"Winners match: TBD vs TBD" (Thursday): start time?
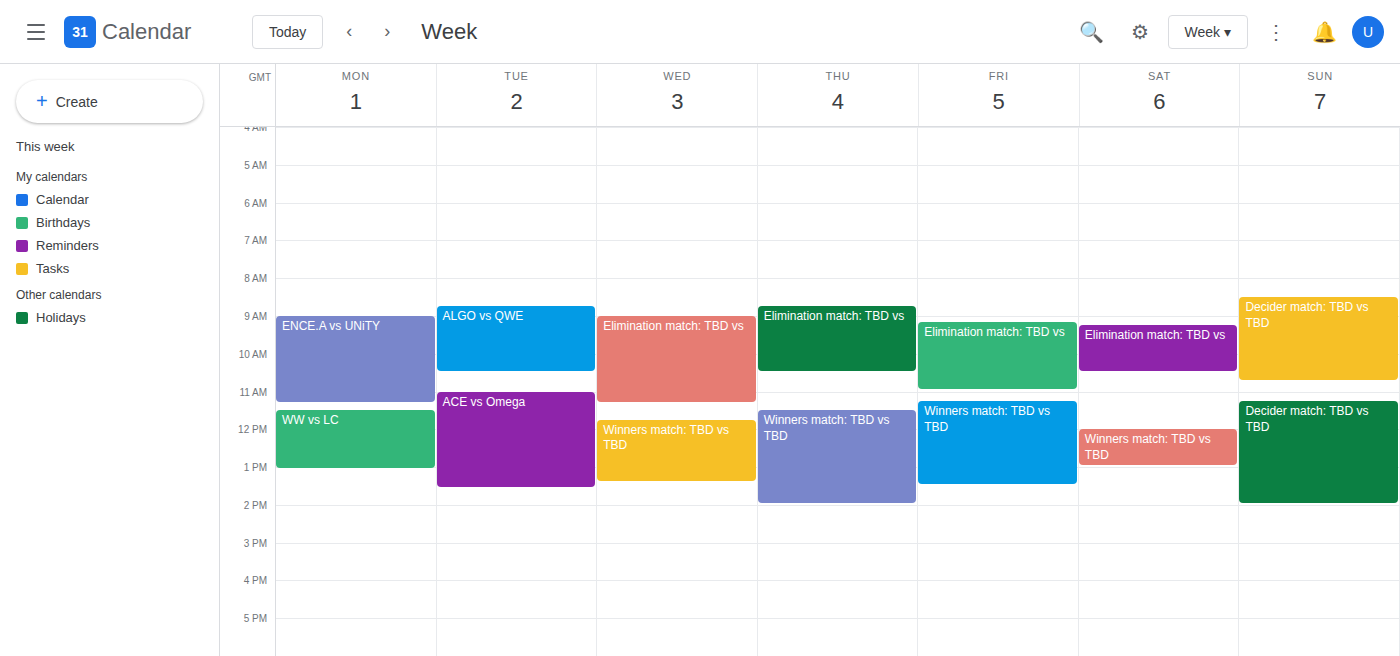
11:30 AM